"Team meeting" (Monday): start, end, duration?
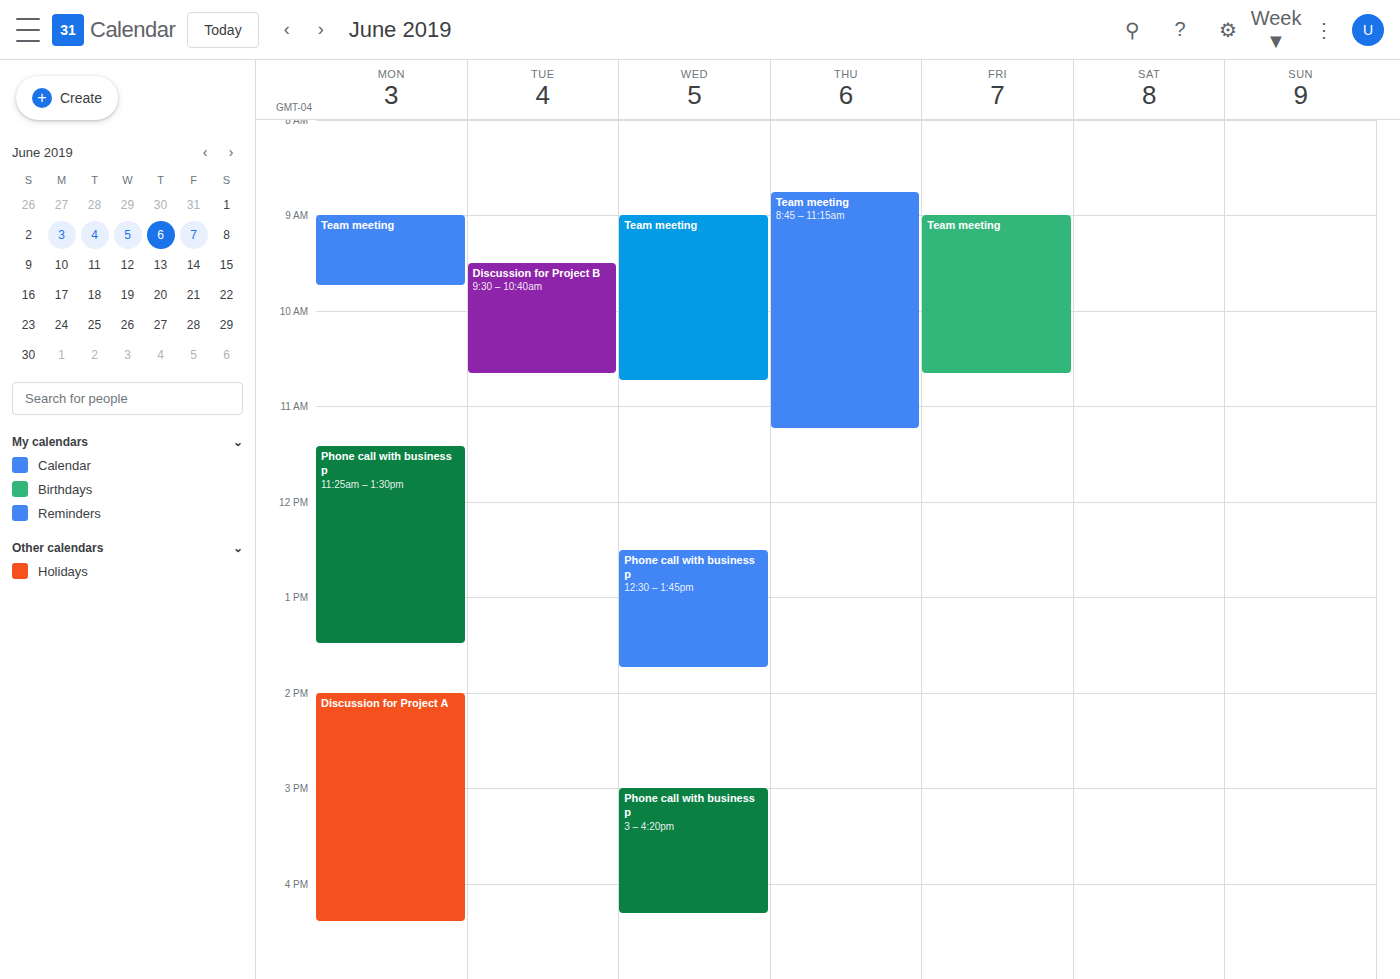
9:00 AM to 9:45 AM, 45 minutes